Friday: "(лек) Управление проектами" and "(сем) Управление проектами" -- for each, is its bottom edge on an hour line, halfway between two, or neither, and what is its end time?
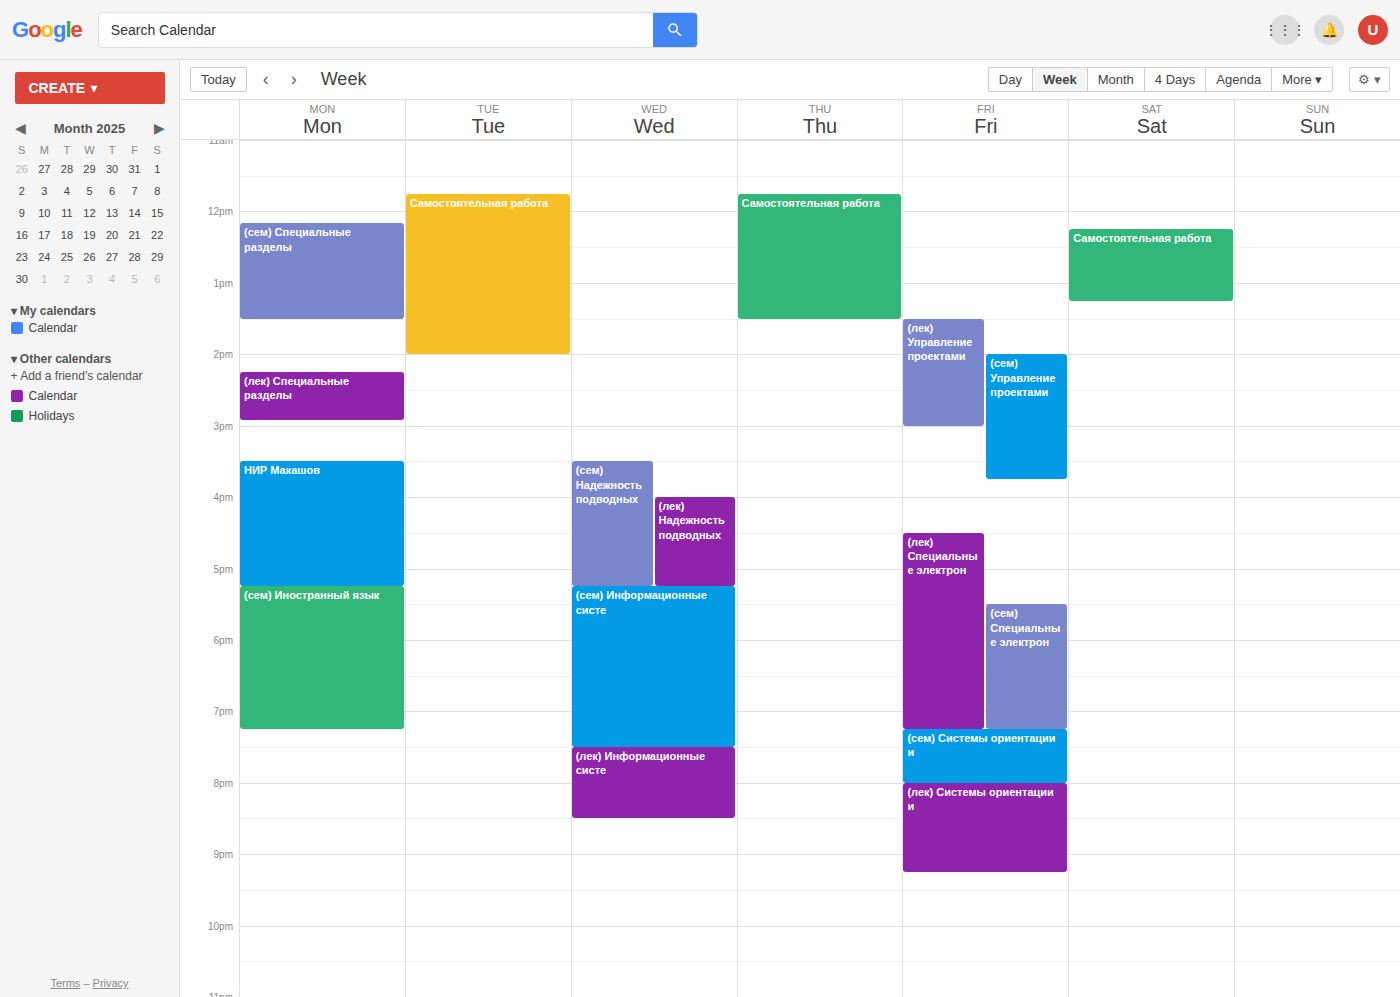
"(лек) Управление проектами": 3:00 PM, exactly on the 3 PM line. "(сем) Управление проектами": 3:45 PM, neither: three quarters of the way from the 3 PM line to the 4 PM line.